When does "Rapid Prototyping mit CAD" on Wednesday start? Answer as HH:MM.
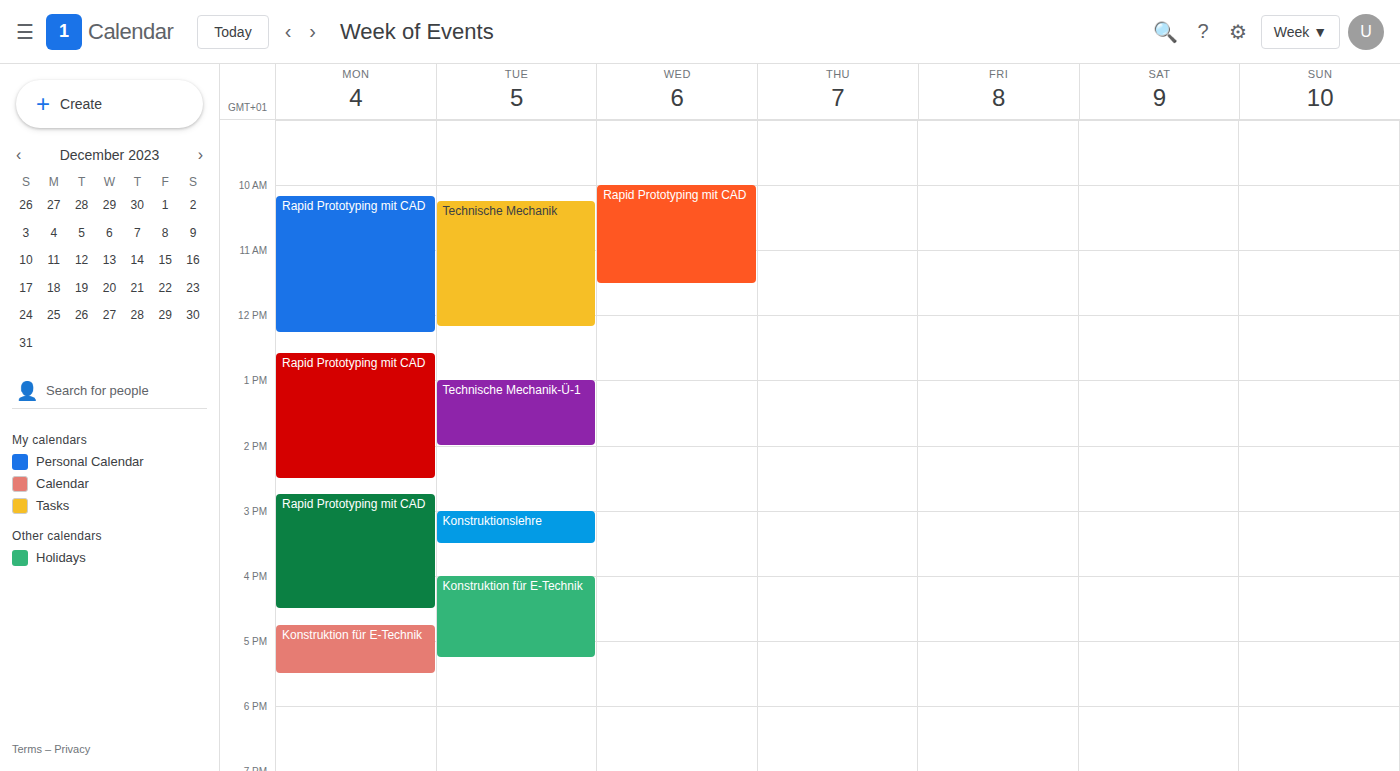
10:00